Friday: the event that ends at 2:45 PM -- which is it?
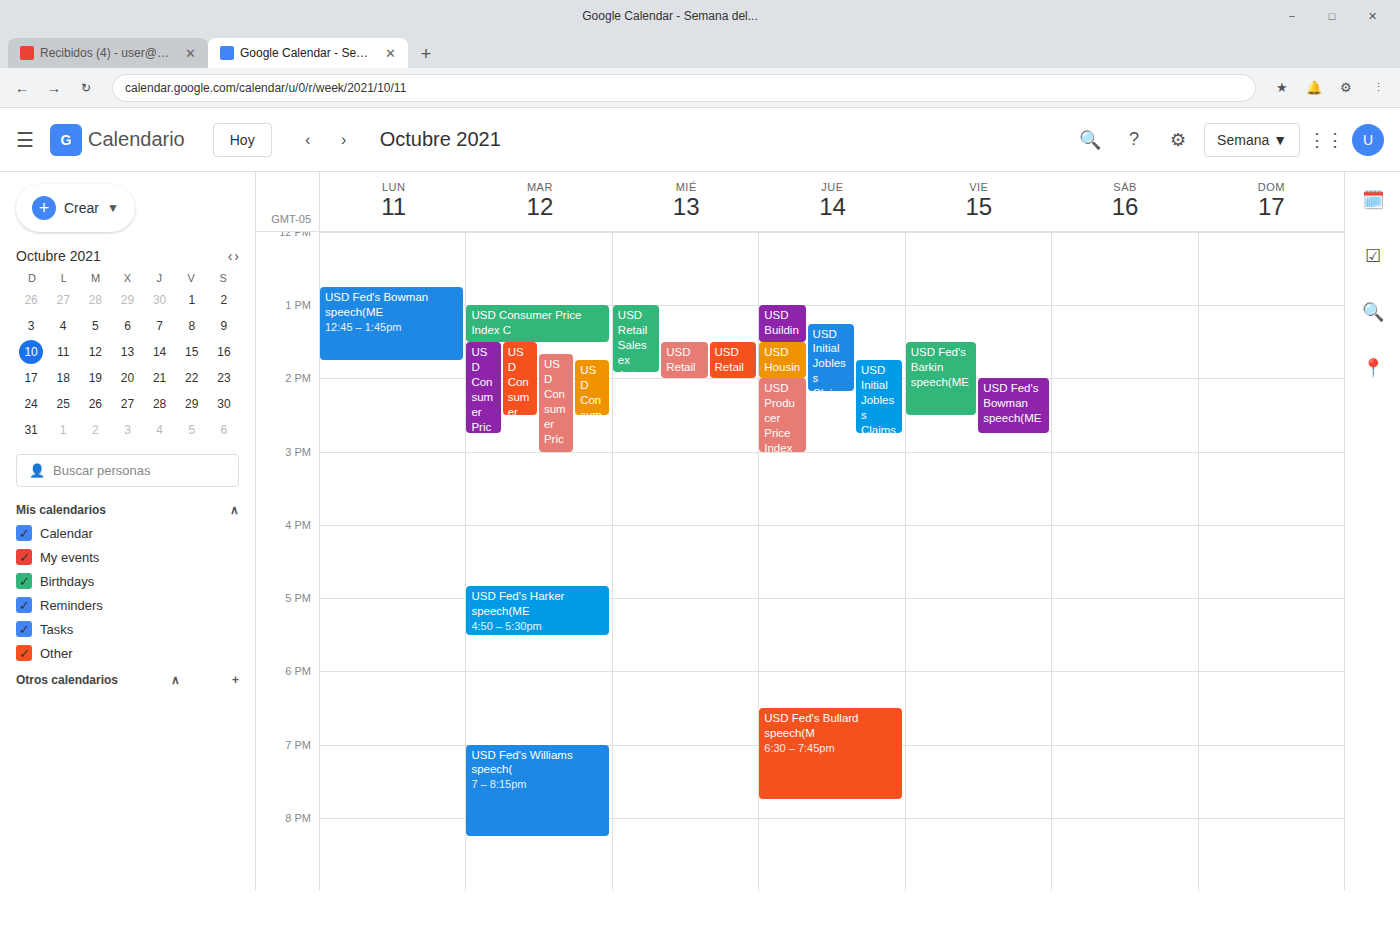
"USD Fed's Bowman speech(ME"